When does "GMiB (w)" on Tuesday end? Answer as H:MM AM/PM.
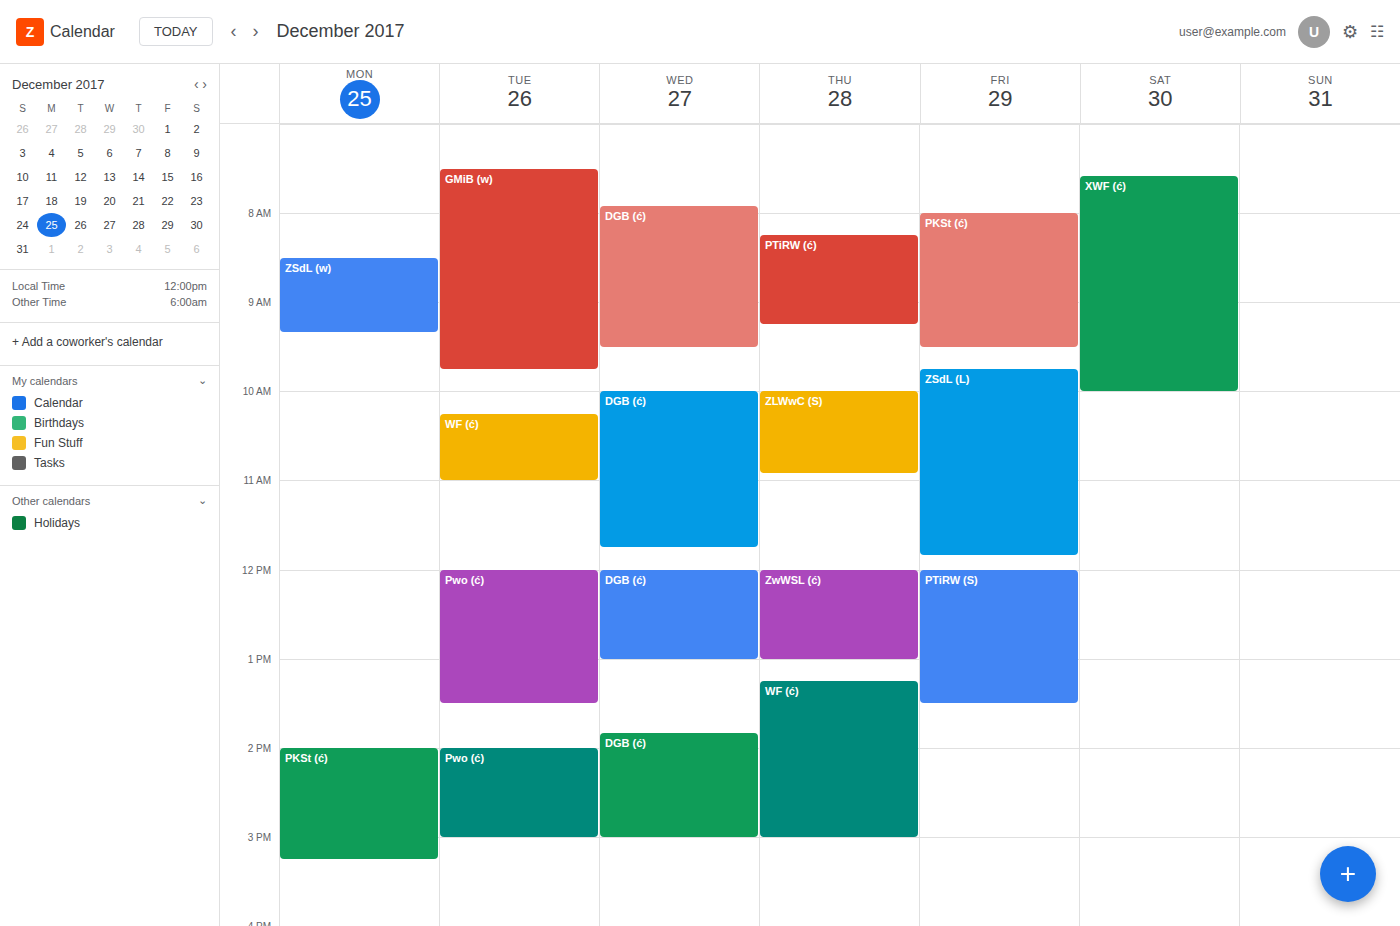
9:45 AM